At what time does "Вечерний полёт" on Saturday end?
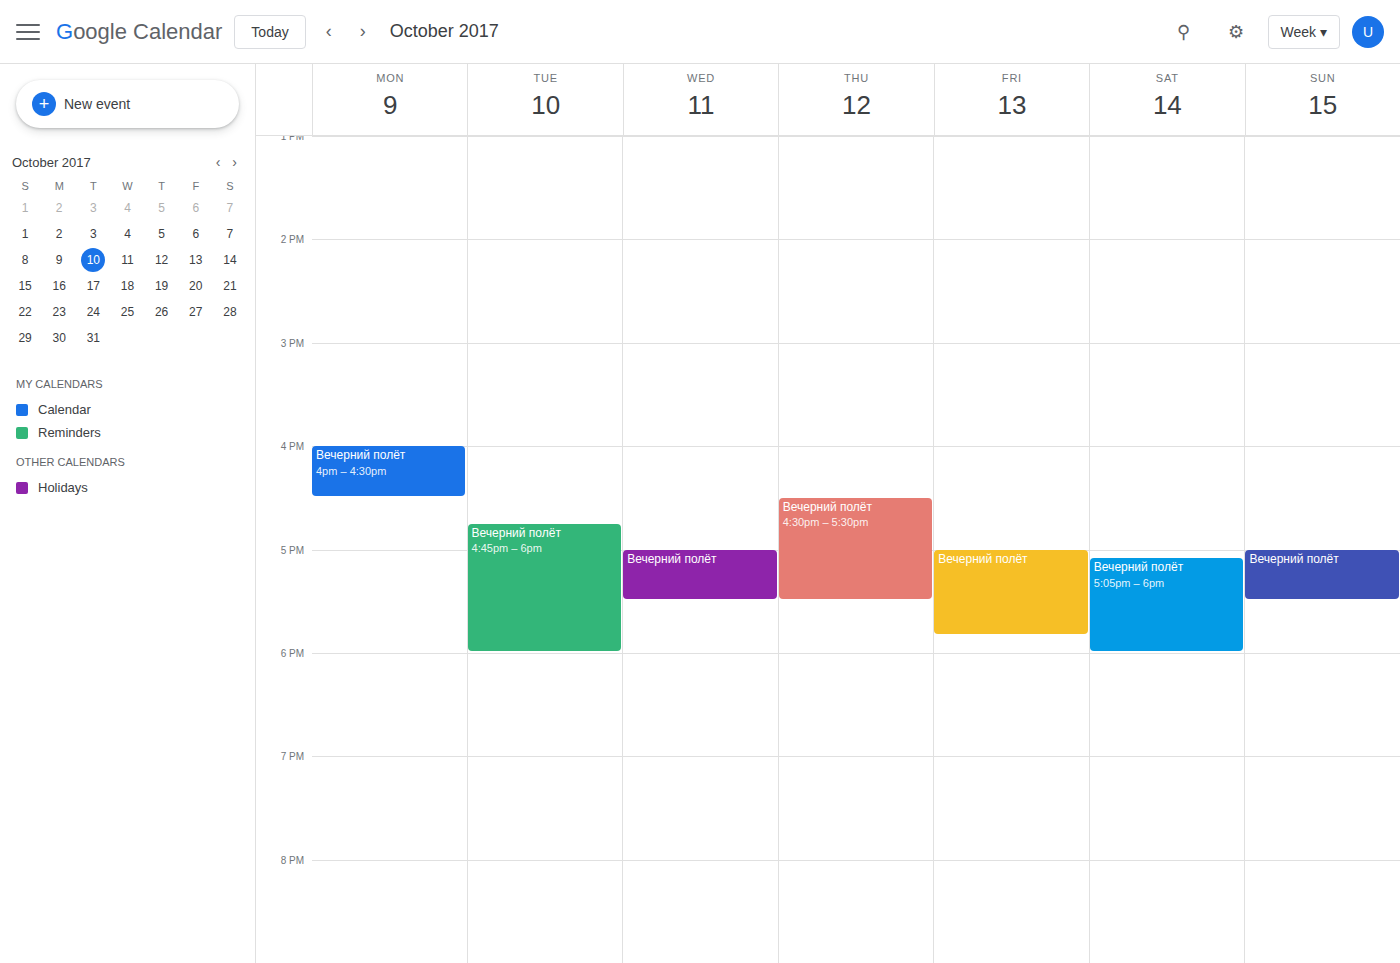
6:00 PM